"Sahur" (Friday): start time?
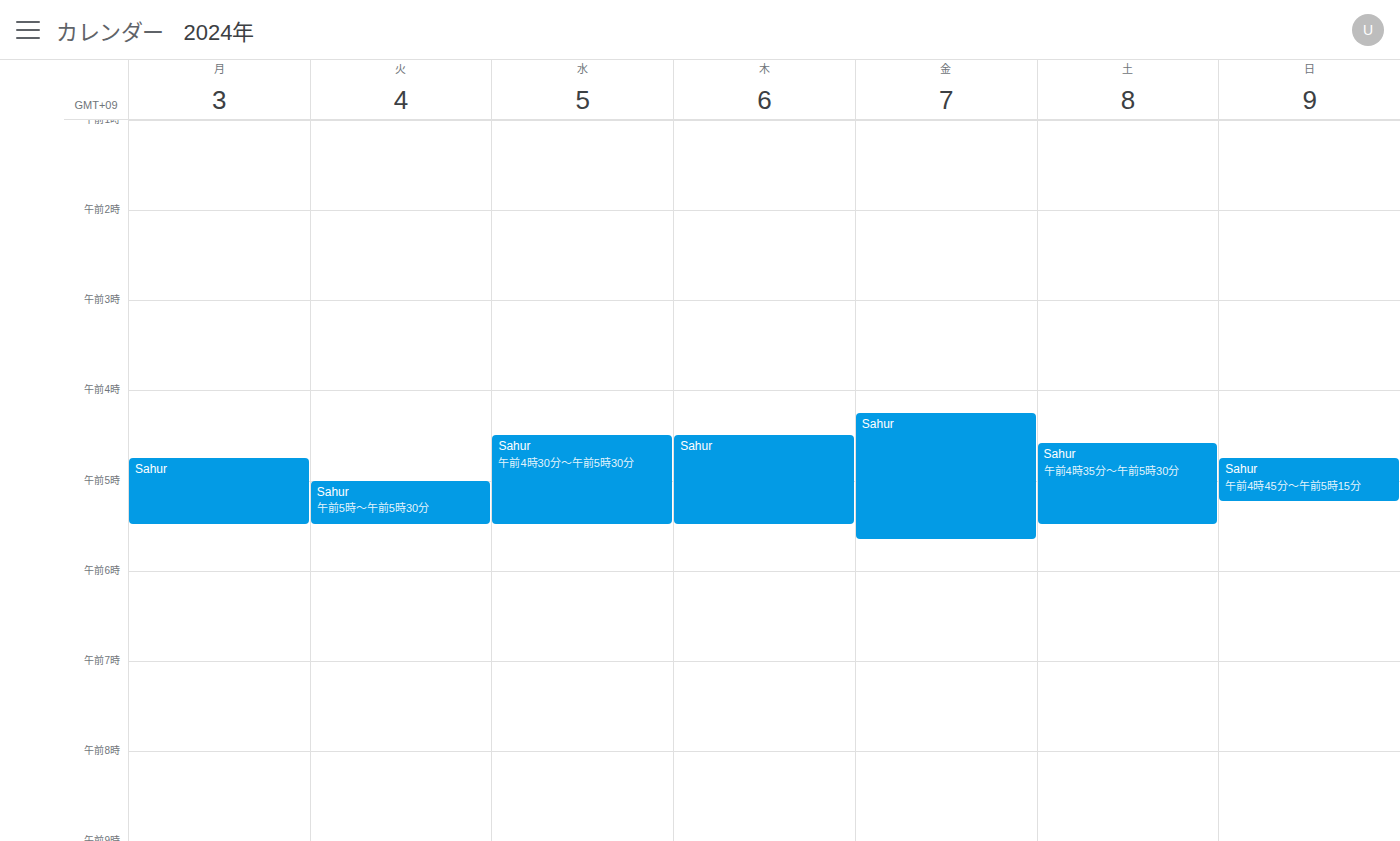
4:15 AM